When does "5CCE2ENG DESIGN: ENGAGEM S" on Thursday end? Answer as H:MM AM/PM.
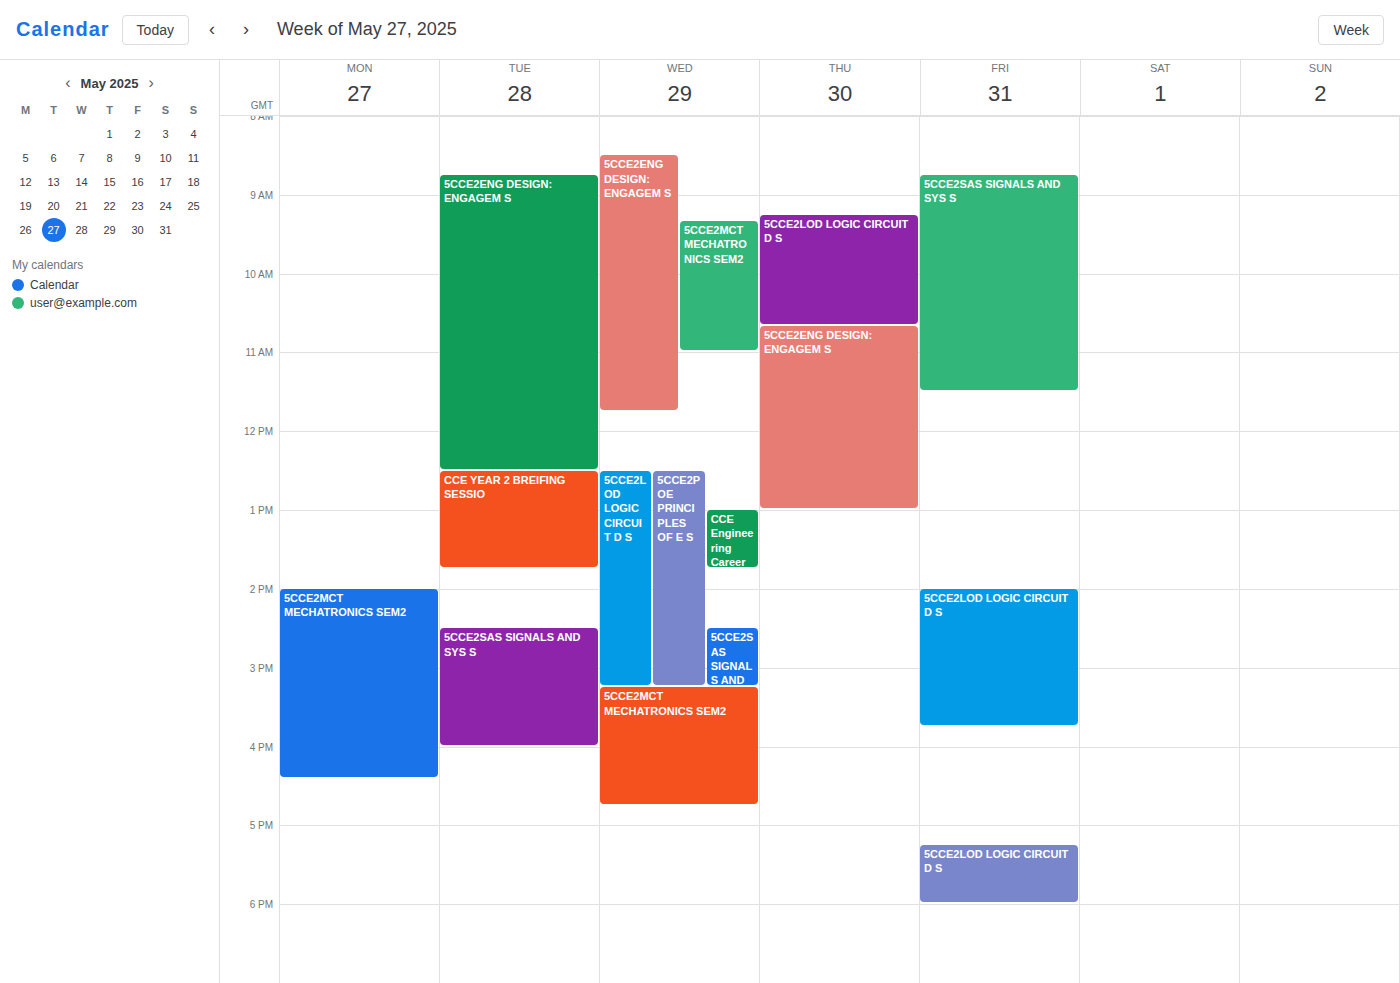
1:00 PM